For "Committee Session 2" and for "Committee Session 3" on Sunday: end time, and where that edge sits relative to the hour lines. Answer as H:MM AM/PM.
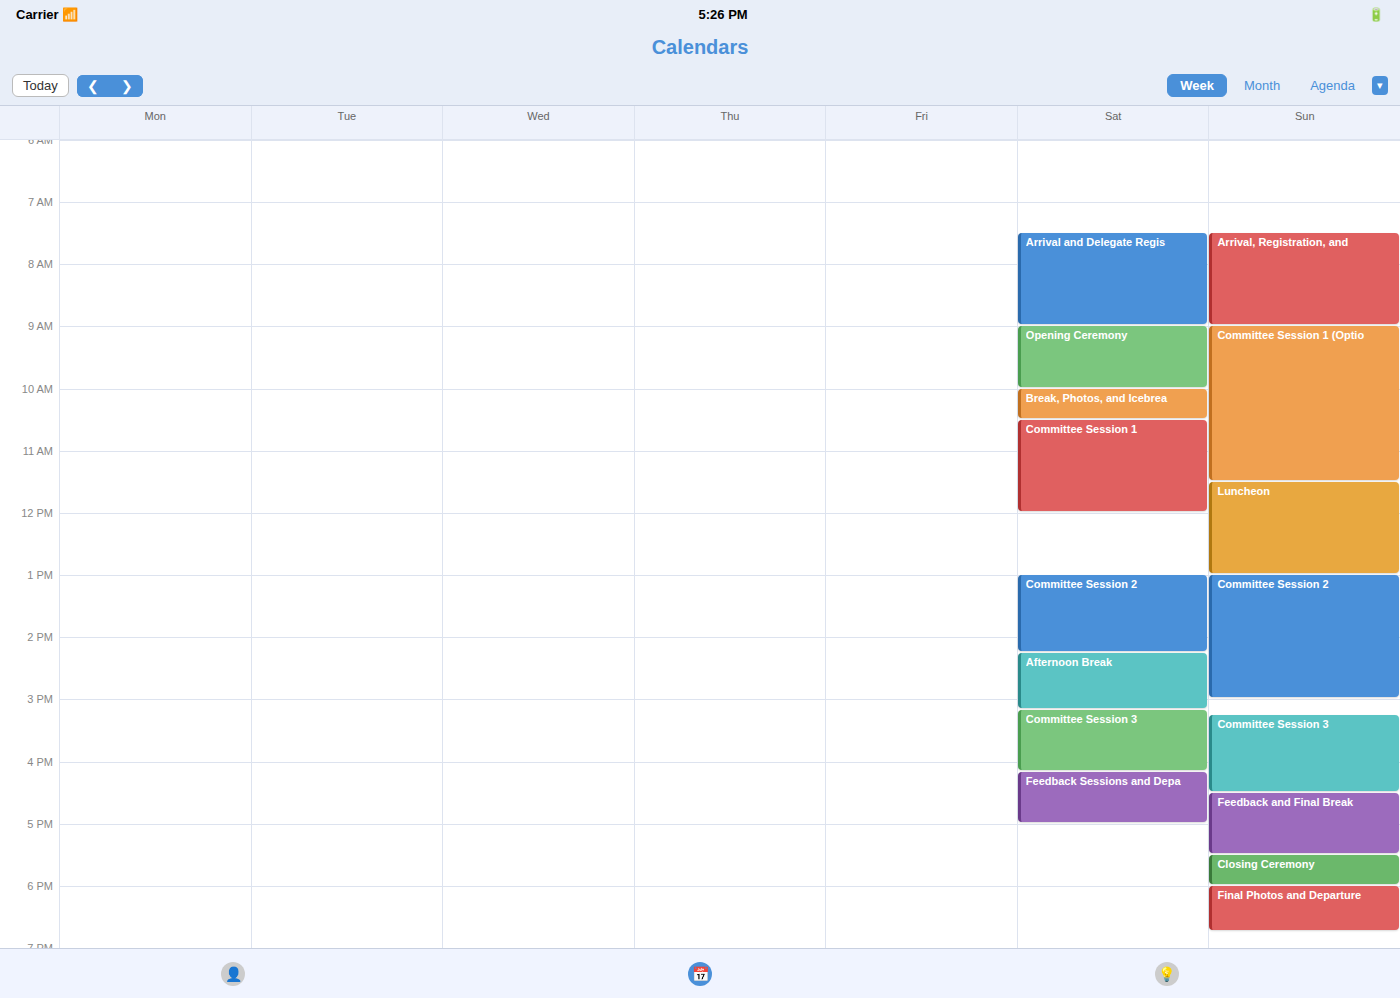
"Committee Session 2": 3:00 PM, exactly on the 3 PM line. "Committee Session 3": 4:30 PM, halfway between the 4 PM and 5 PM lines.